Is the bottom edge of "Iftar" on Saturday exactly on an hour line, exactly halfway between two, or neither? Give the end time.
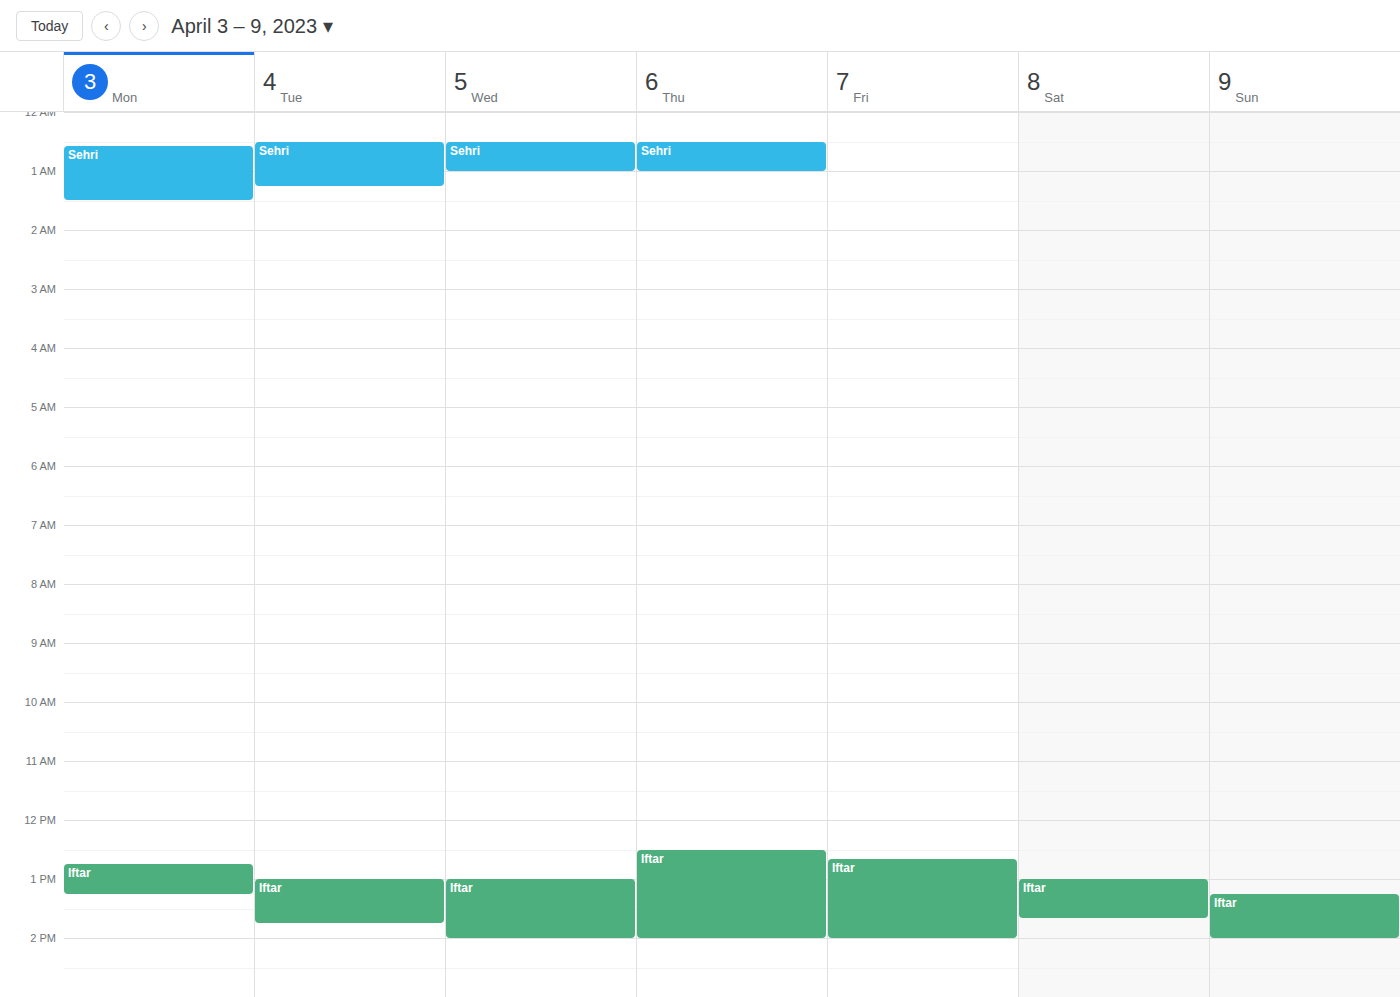
1:40 PM -- neither: 40 minutes below the 1 PM line and 20 minutes above the 2 PM line.